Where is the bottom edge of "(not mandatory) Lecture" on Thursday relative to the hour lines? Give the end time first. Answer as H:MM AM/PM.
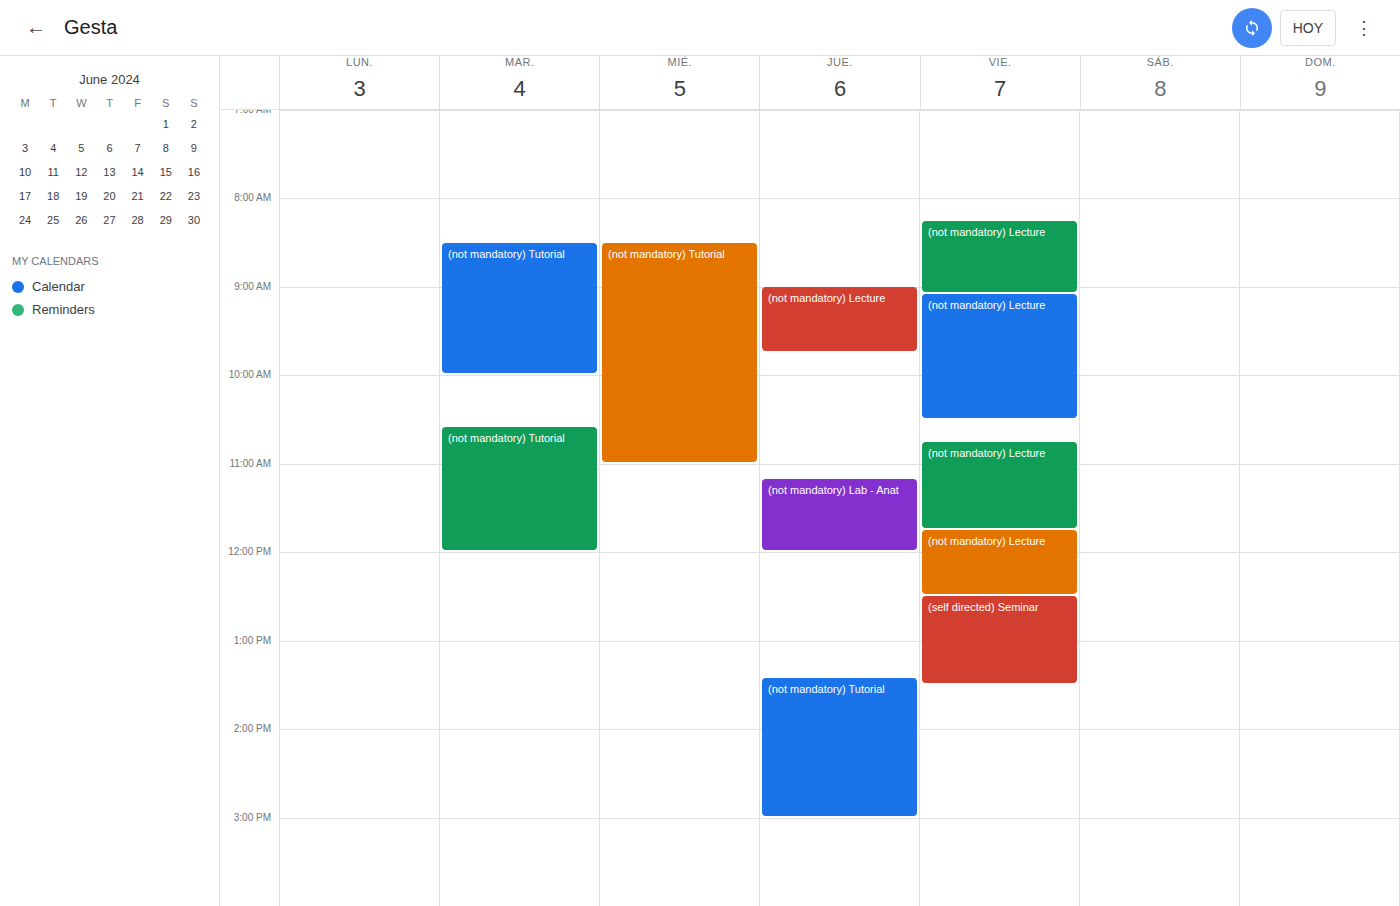
9:45 AM -- neither: three quarters of the way from the 9 AM line to the 10 AM line.